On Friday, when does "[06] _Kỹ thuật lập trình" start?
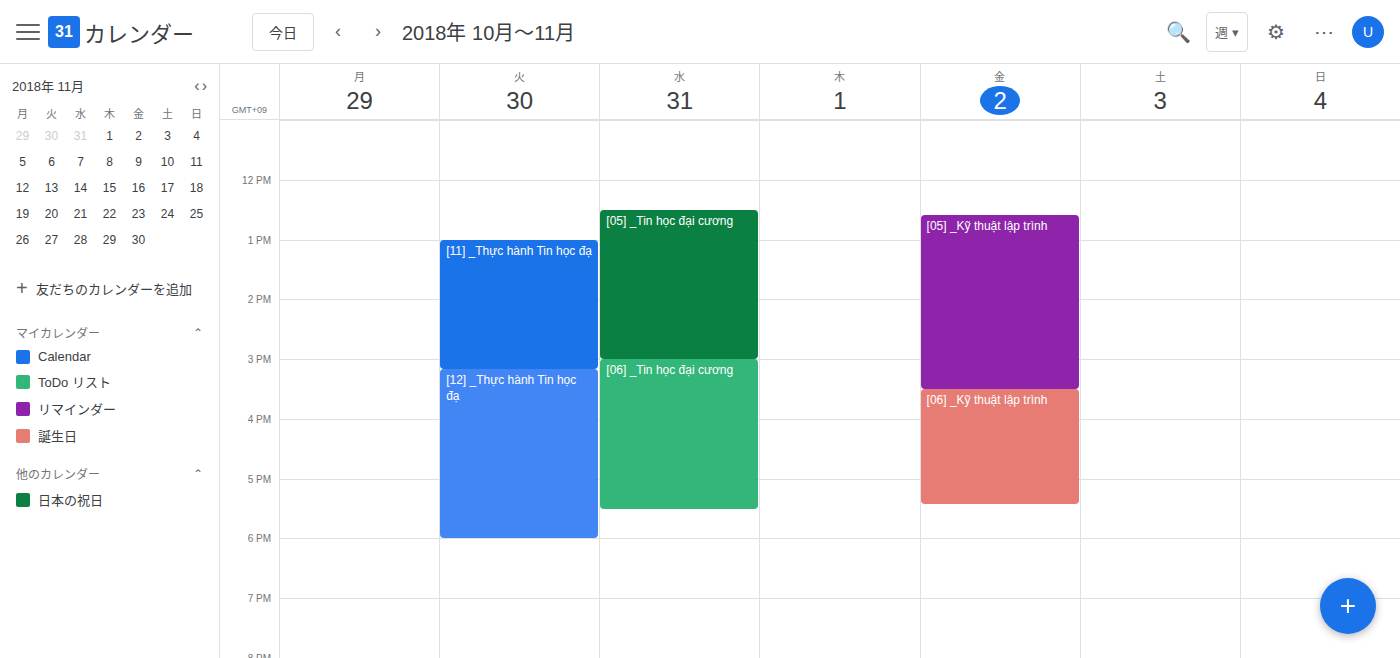
3:30 PM